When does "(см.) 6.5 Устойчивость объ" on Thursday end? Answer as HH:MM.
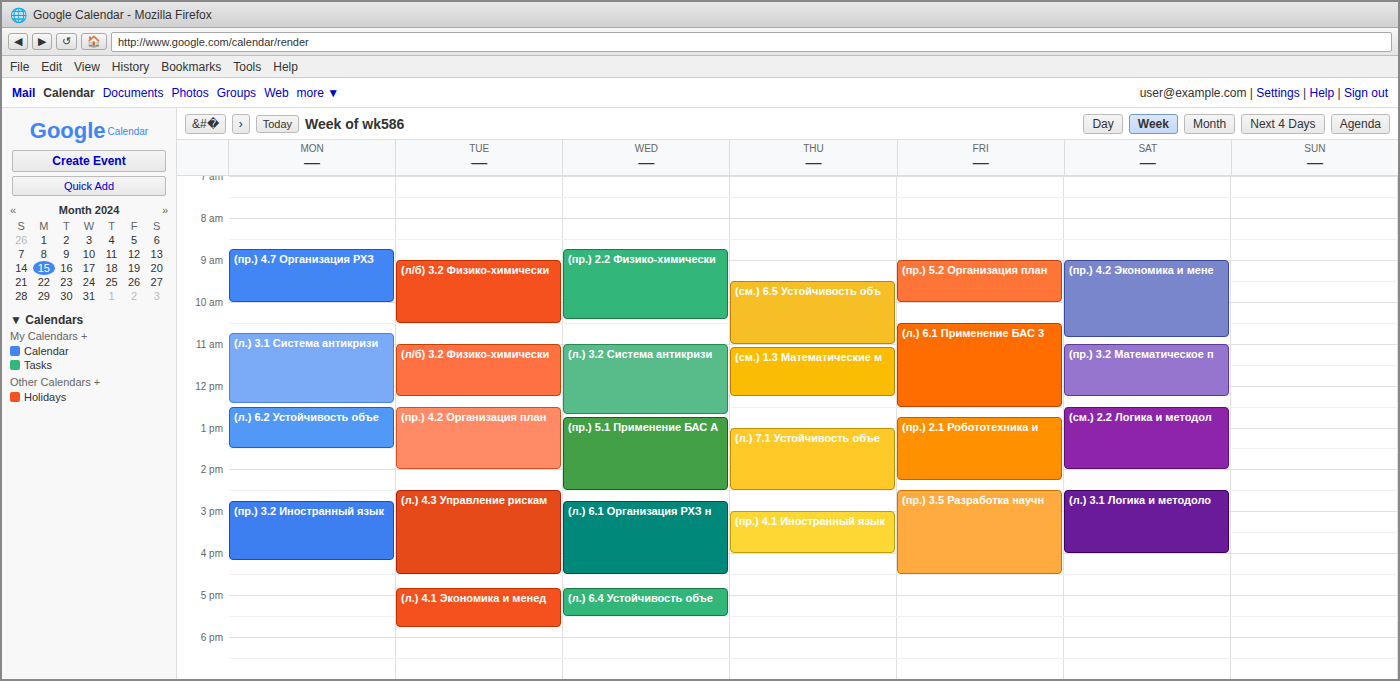
11:00